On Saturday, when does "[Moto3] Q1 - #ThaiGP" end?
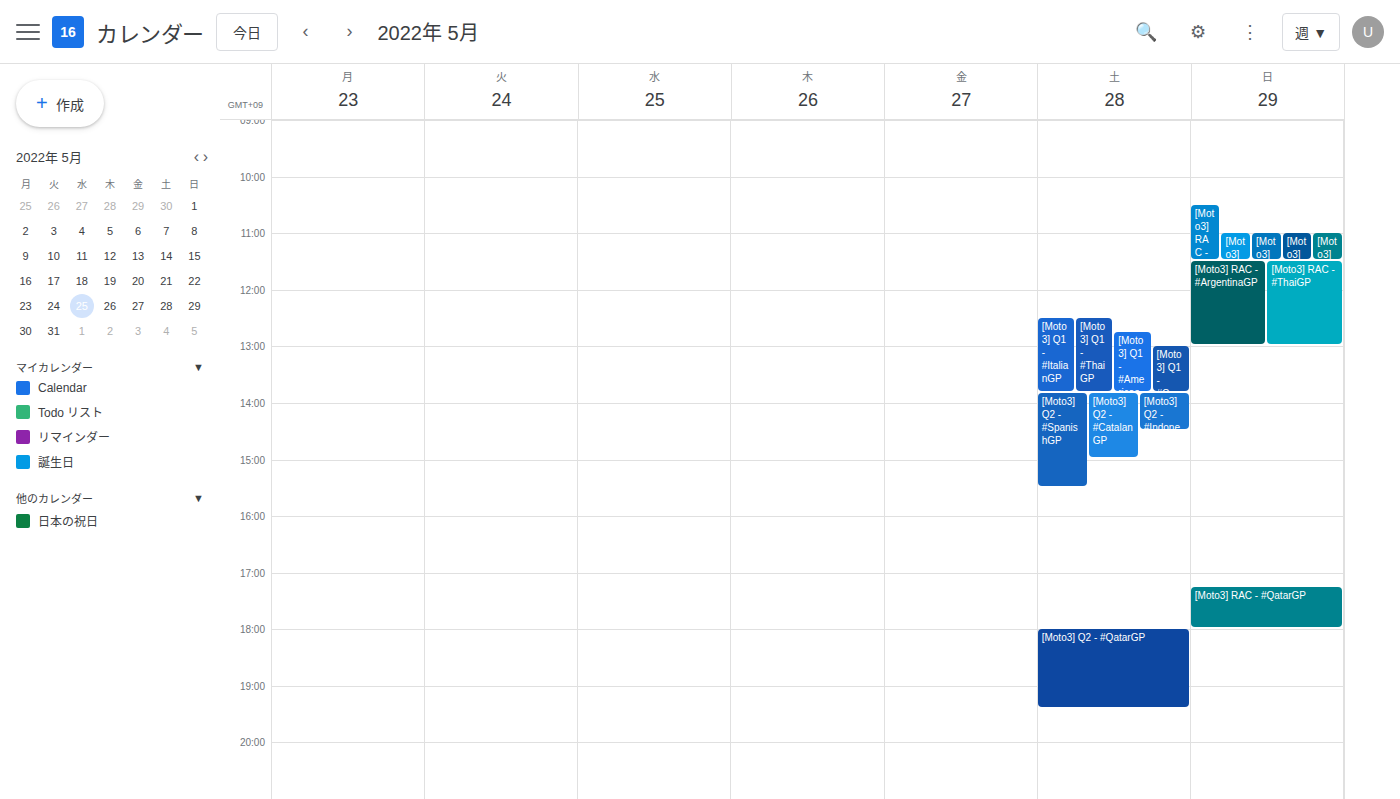
1:50 PM